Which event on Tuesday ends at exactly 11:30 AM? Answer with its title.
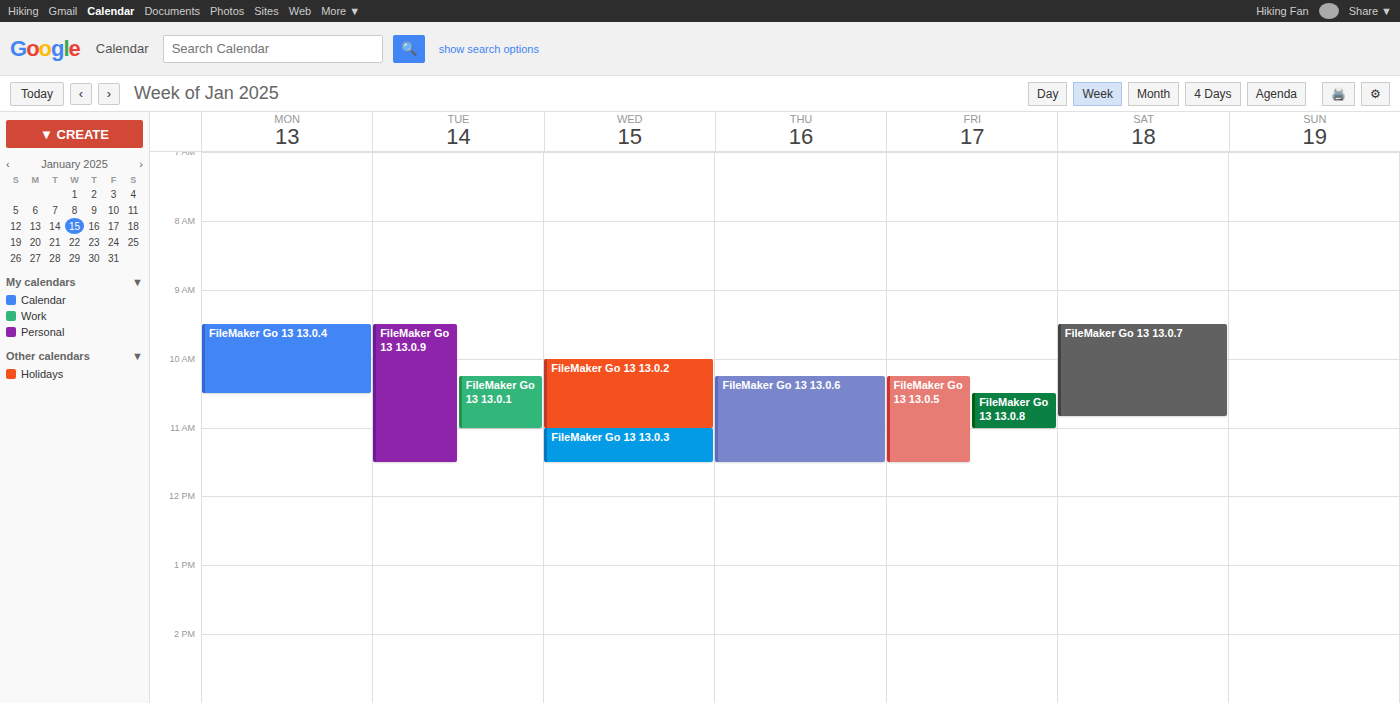
"FileMaker Go 13 13.0.9"